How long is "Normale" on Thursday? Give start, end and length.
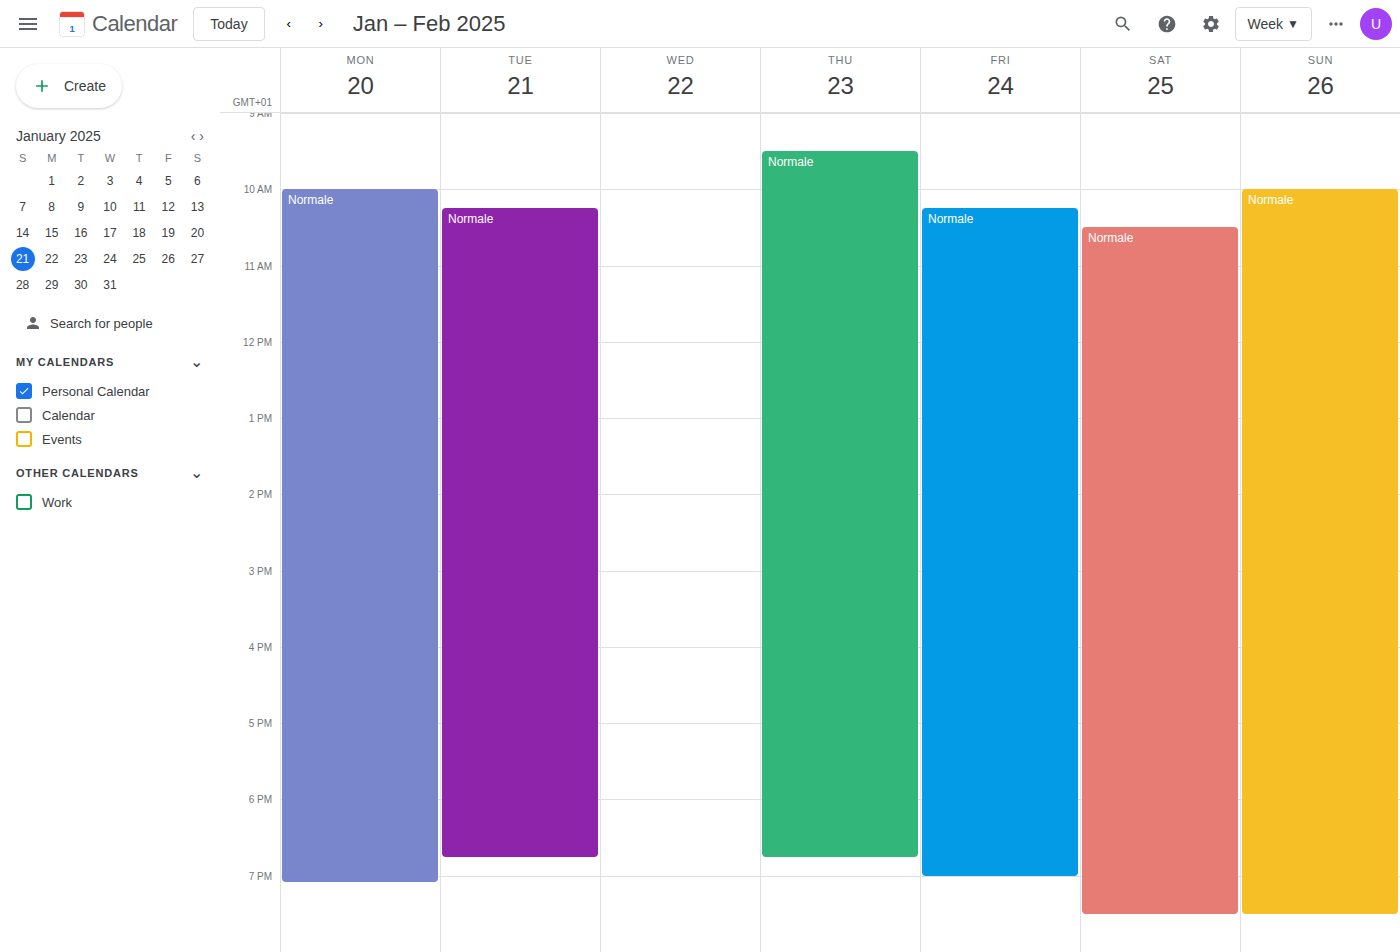
9:30 AM to 6:45 PM, 9 hours 15 minutes